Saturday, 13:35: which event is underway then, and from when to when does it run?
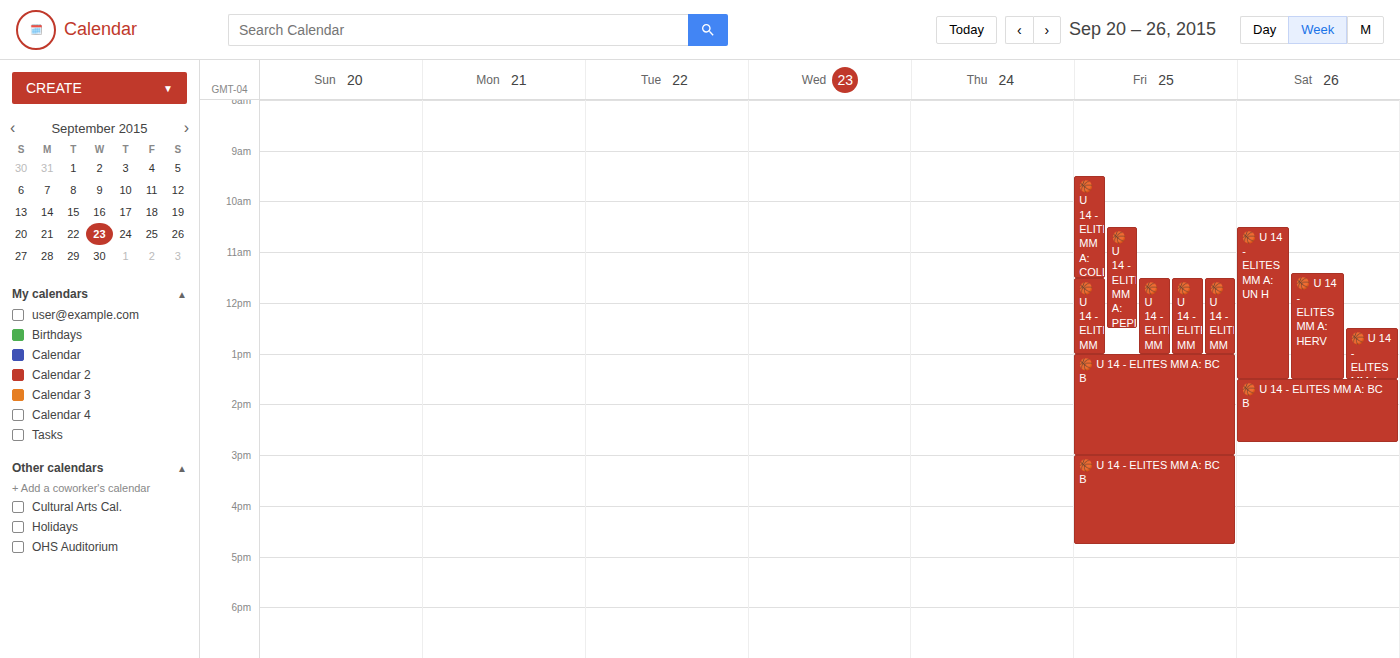
"🏀 U 14 - ELITES MM A: BC B", 13:30 to 14:45